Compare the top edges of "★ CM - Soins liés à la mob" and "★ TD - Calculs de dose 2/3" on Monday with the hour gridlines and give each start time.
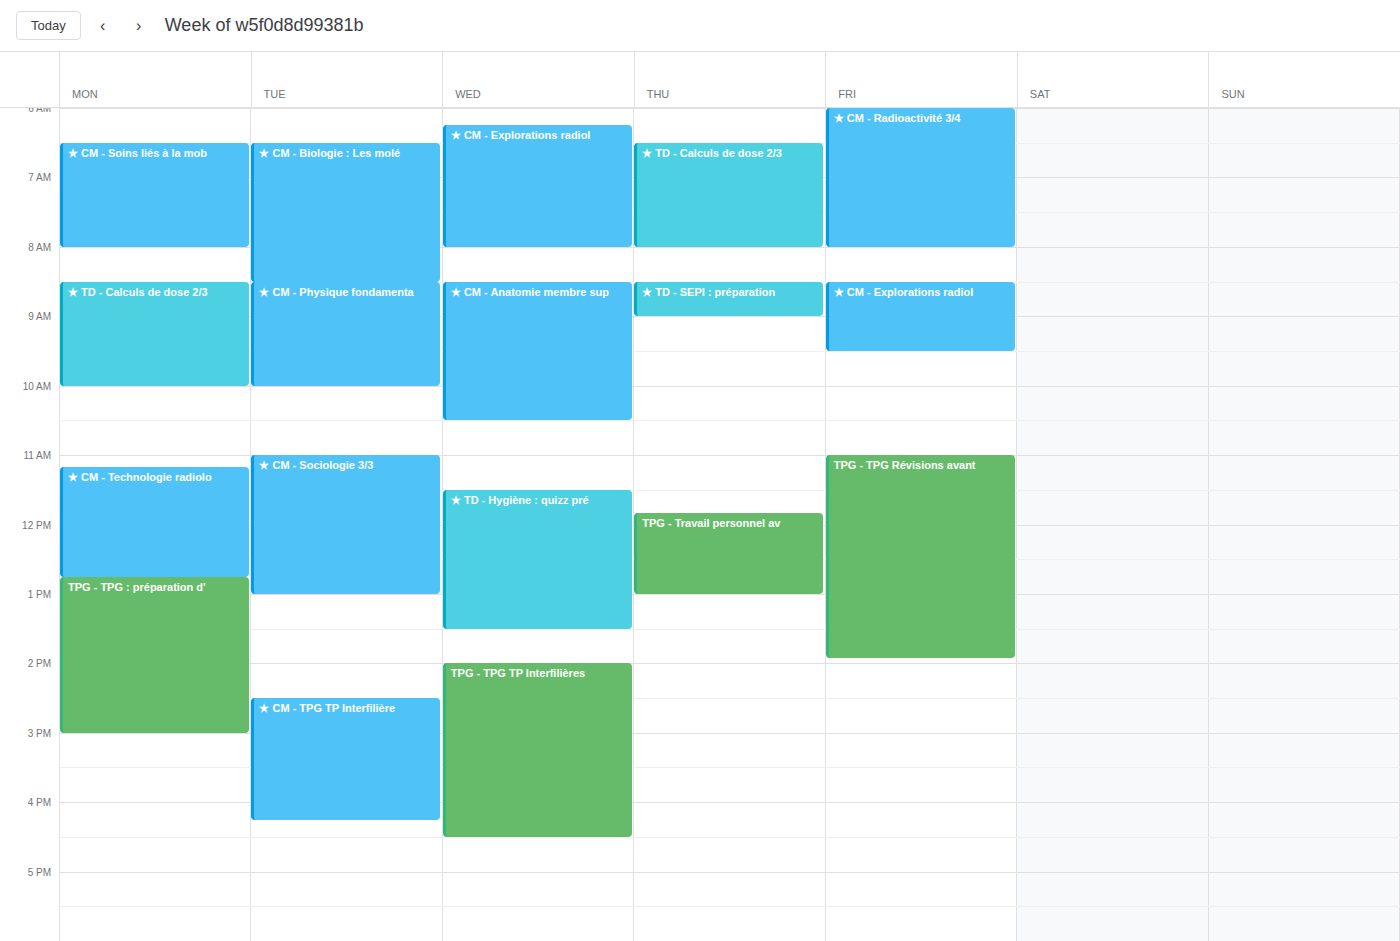
"★ CM - Soins liés à la mob": 6:30 AM, halfway between the 6 AM and 7 AM lines. "★ TD - Calculs de dose 2/3": 8:30 AM, halfway between the 8 AM and 9 AM lines.